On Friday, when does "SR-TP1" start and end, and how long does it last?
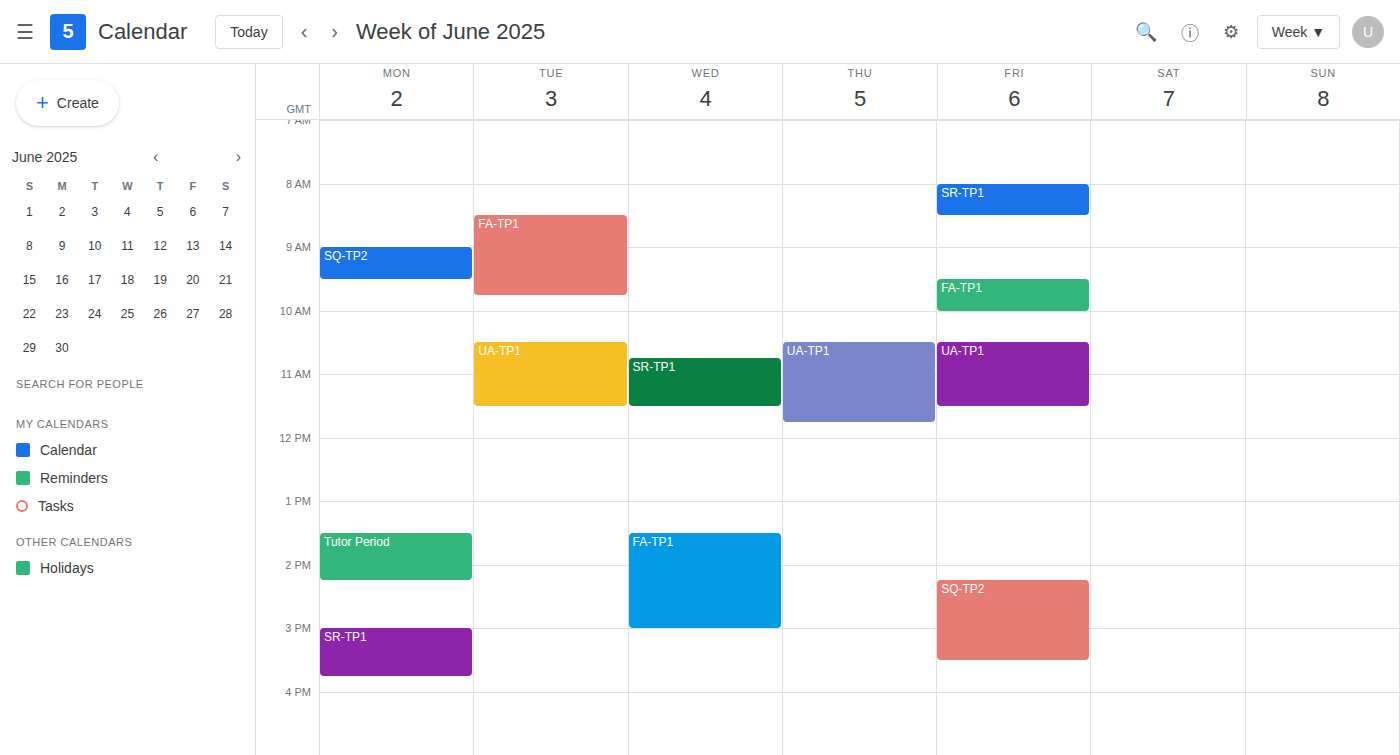
8:00 AM to 8:30 AM, 30 minutes